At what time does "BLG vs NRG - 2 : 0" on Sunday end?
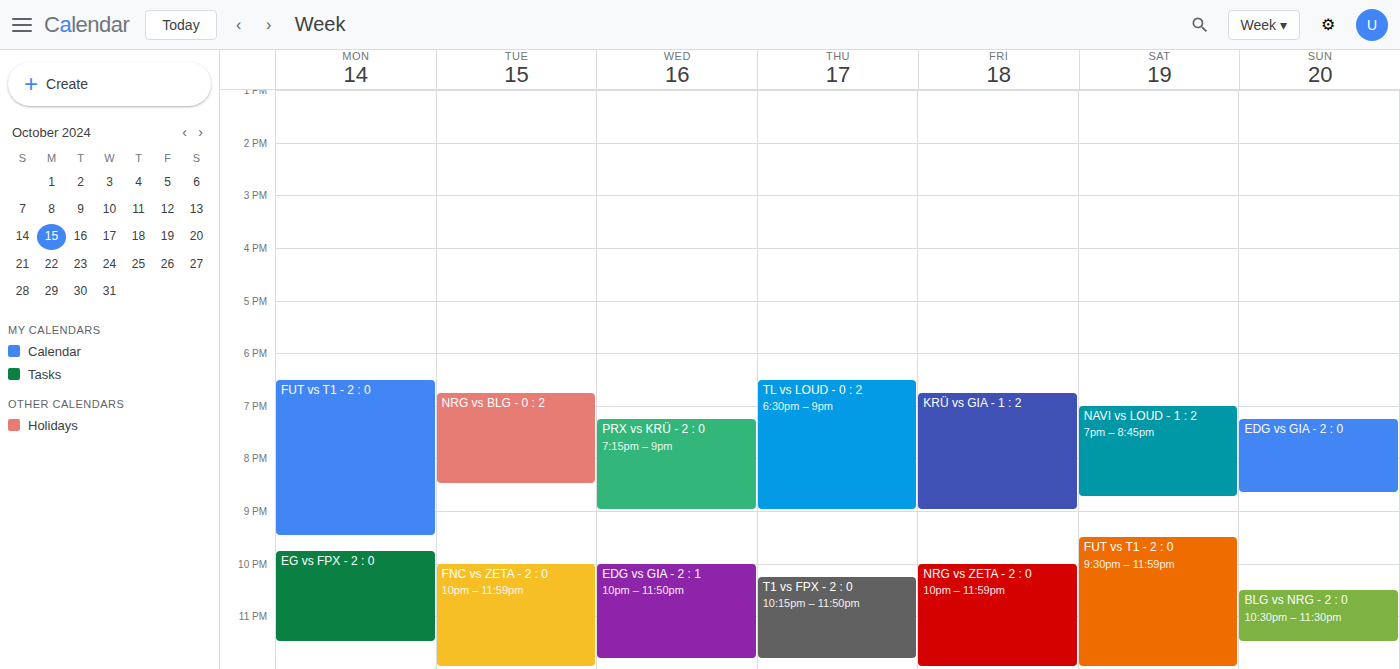
11:30 PM